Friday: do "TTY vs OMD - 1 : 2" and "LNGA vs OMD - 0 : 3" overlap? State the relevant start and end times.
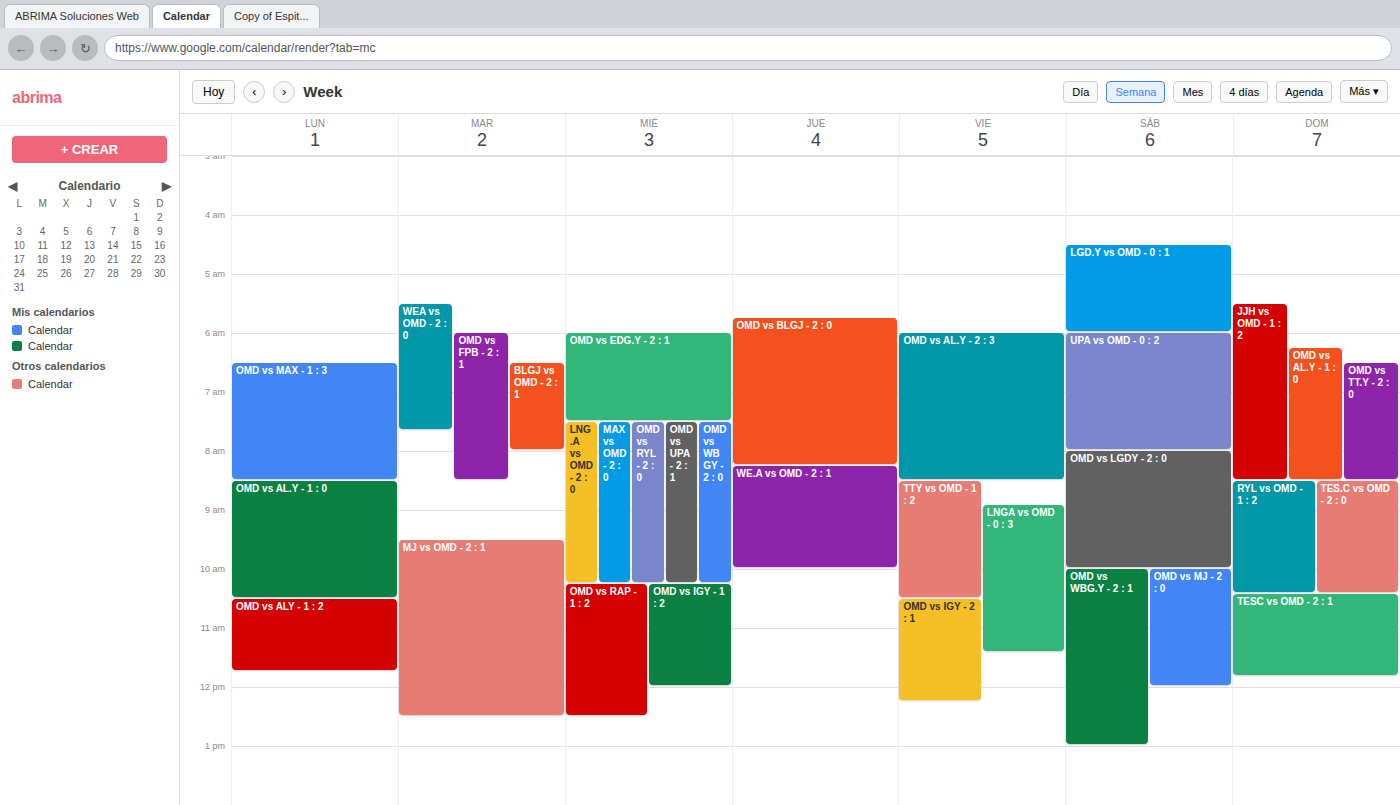
"LNGA vs OMD - 0 : 3" starts at 8:55 AM, before "TTY vs OMD - 1 : 2" ends at 10:30 AM -- they overlap.